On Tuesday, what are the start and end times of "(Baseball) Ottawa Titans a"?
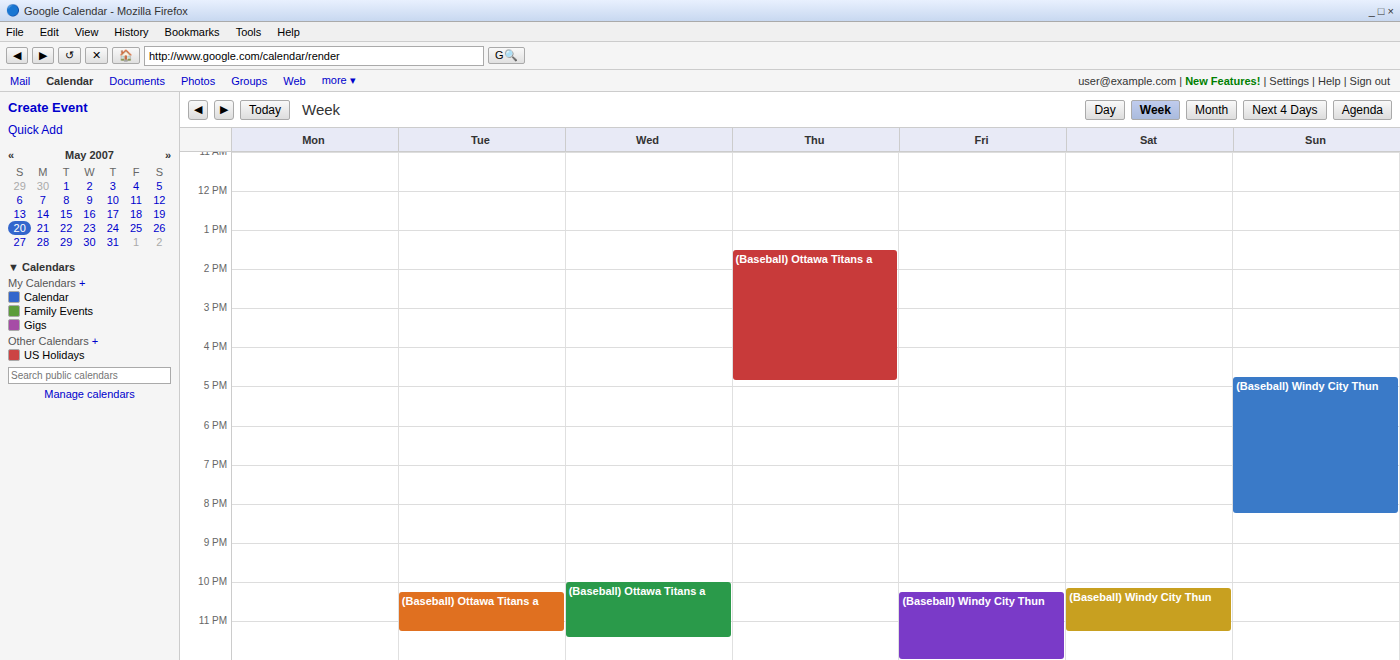
22:15 to 23:15